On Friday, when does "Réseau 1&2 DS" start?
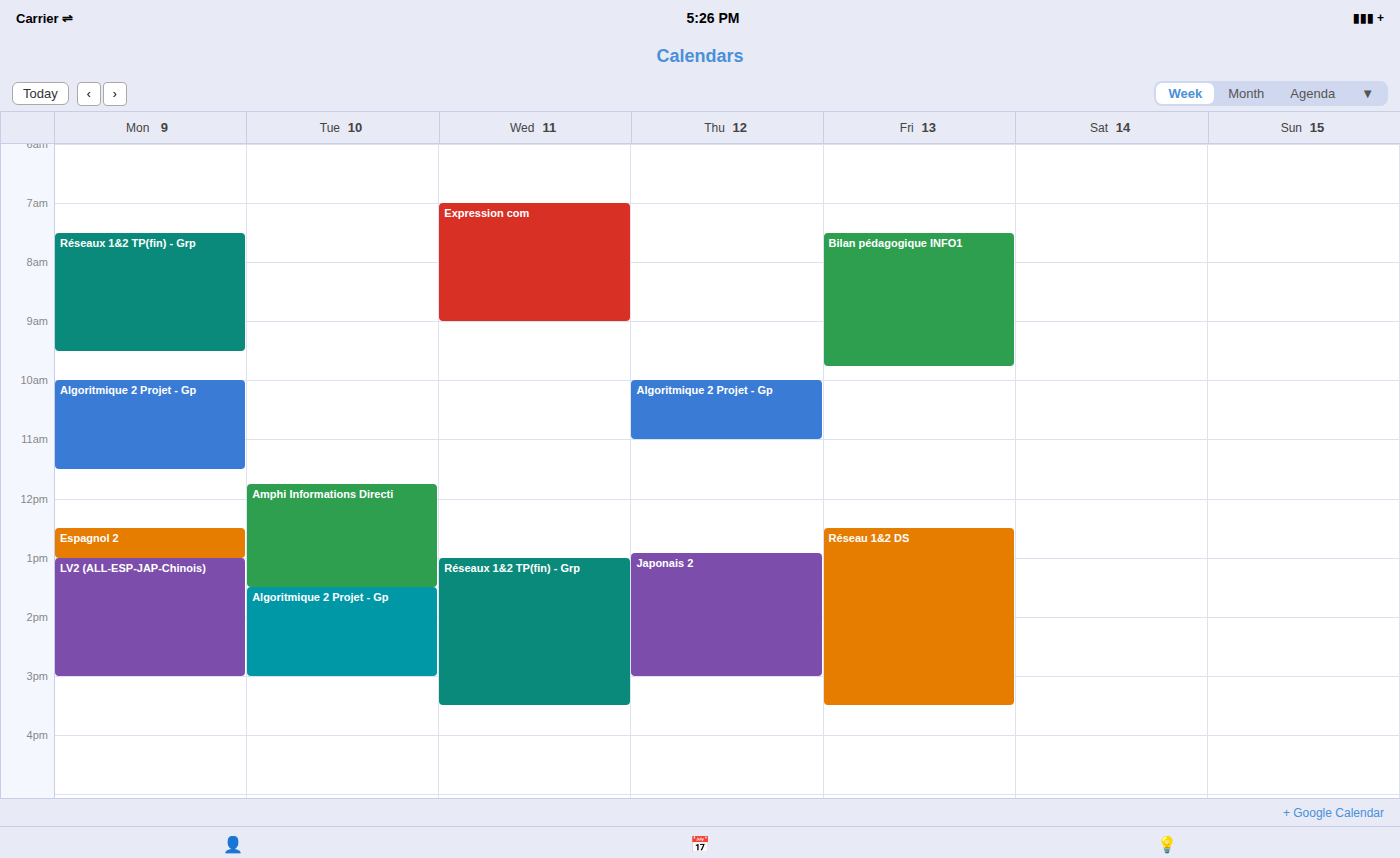
12:30 PM